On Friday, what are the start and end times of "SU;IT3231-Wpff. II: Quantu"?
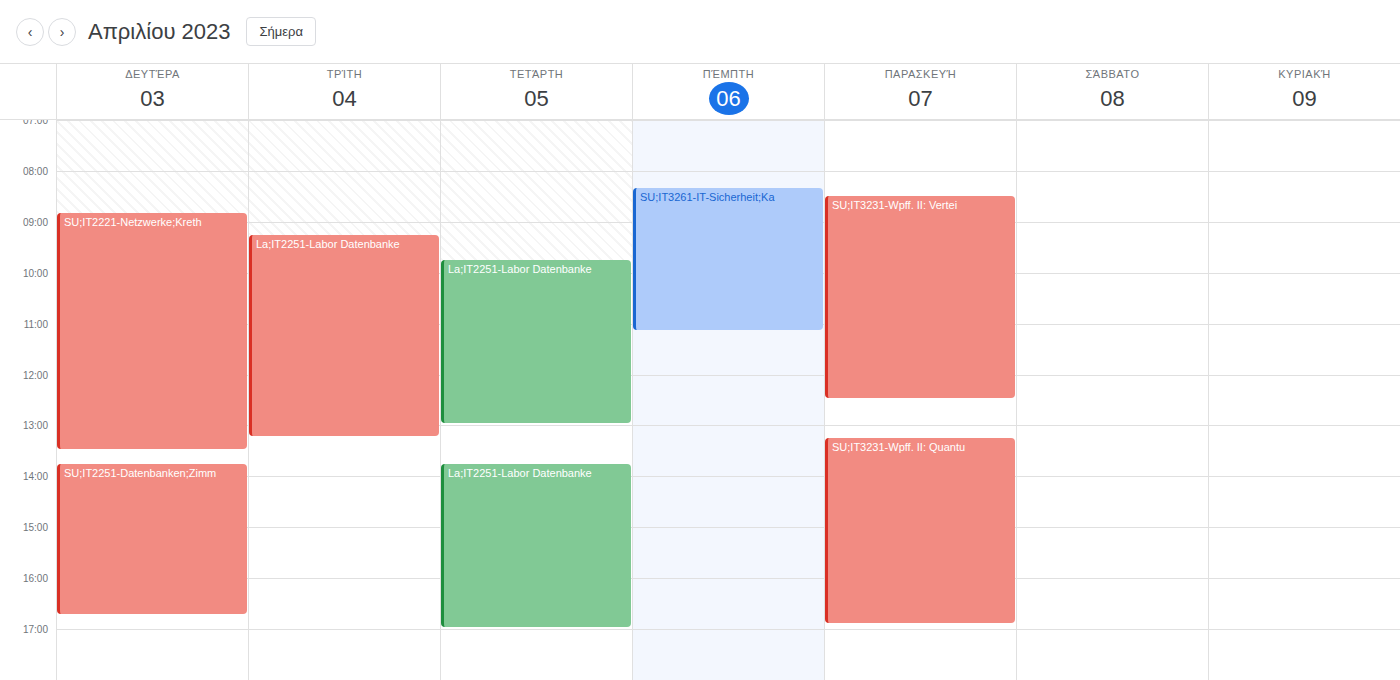
1:15 PM to 4:55 PM